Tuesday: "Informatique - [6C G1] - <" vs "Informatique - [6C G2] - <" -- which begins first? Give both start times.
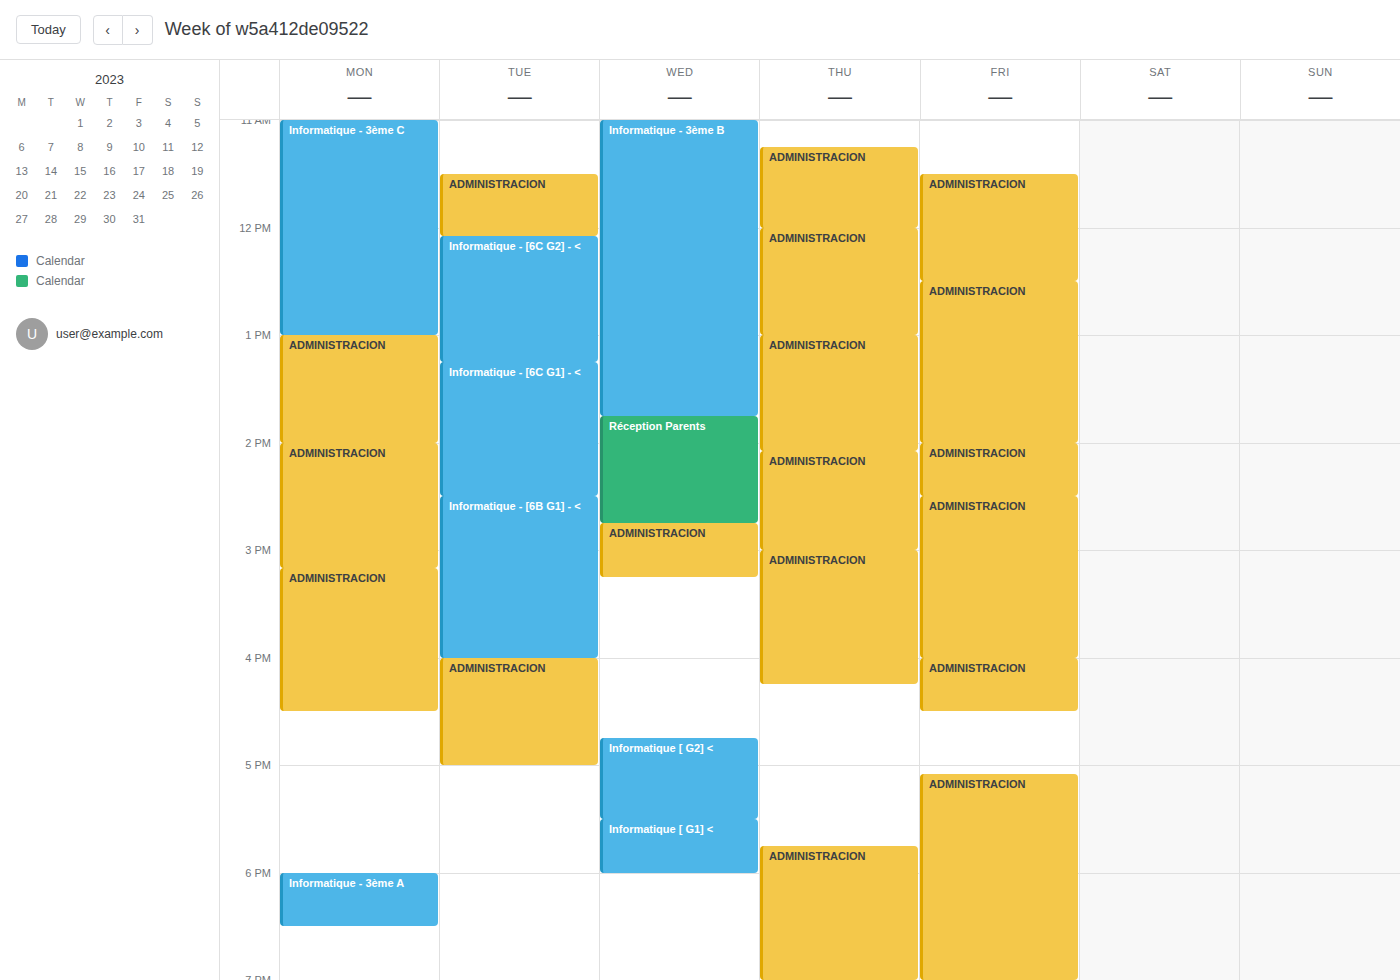
"Informatique - [6C G2] - <" 12:05 PM; "Informatique - [6C G1] - <" 1:15 PM.